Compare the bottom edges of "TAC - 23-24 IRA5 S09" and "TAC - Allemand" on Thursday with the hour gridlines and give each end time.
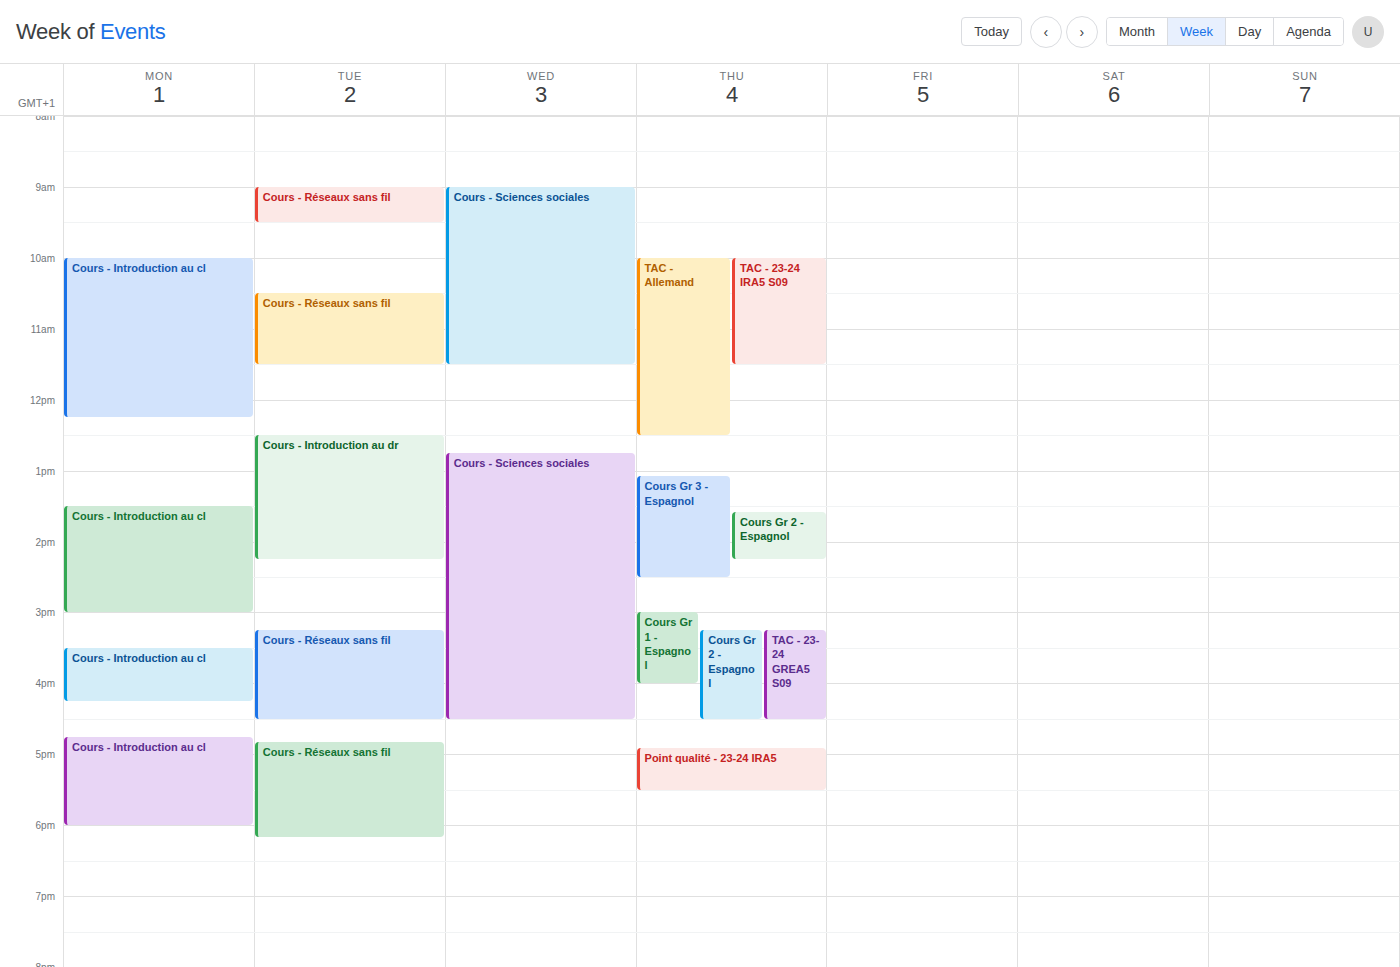
"TAC - 23-24 IRA5 S09": 11:30 AM, halfway between the 11 AM and 12 PM lines. "TAC - Allemand": 12:30 PM, halfway between the 12 PM and 1 PM lines.